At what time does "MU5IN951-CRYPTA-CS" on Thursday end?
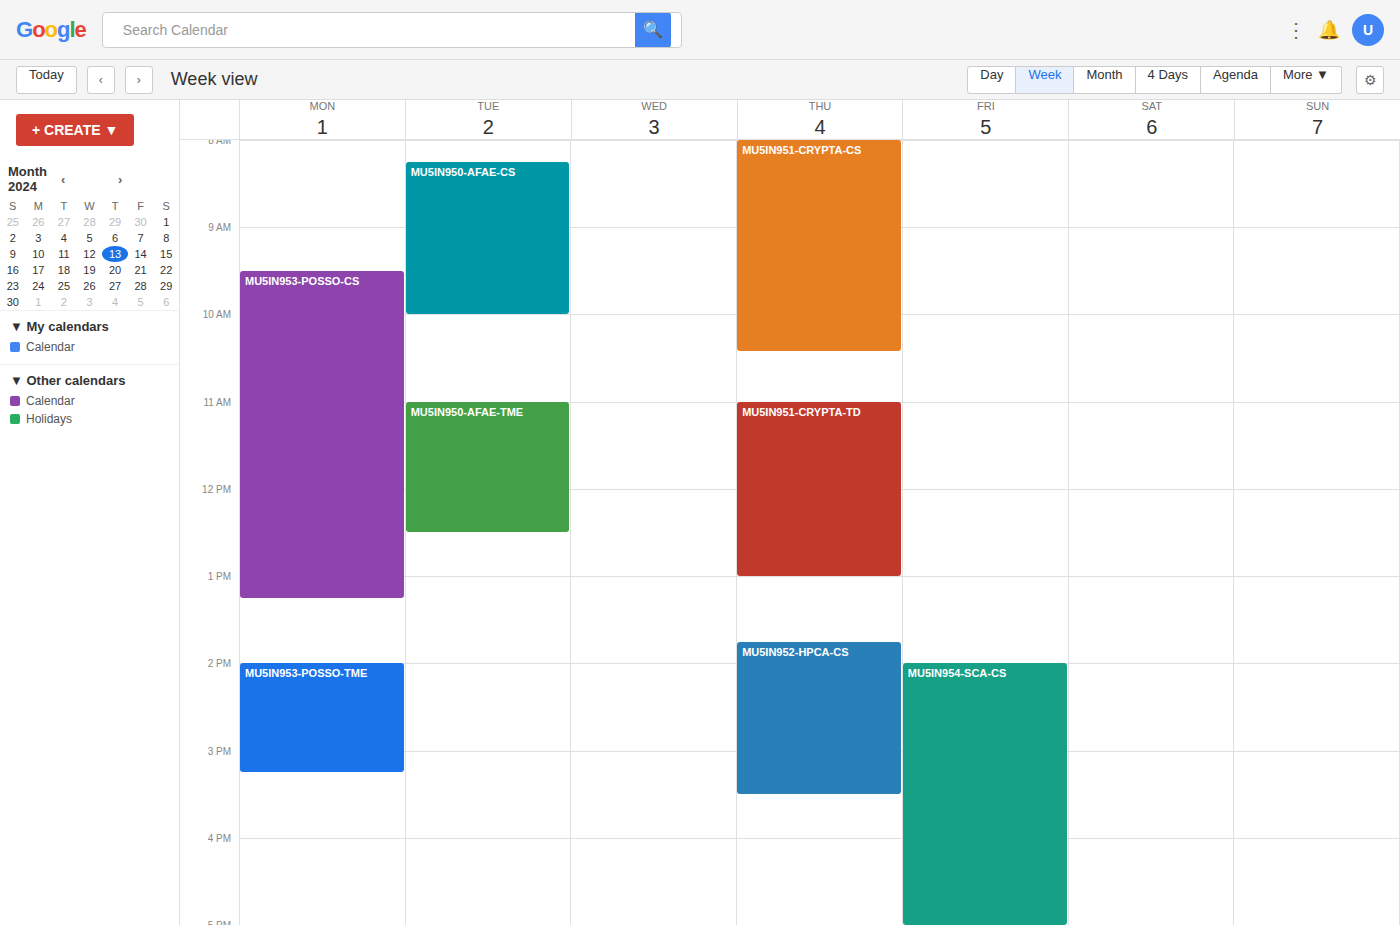
10:25 AM